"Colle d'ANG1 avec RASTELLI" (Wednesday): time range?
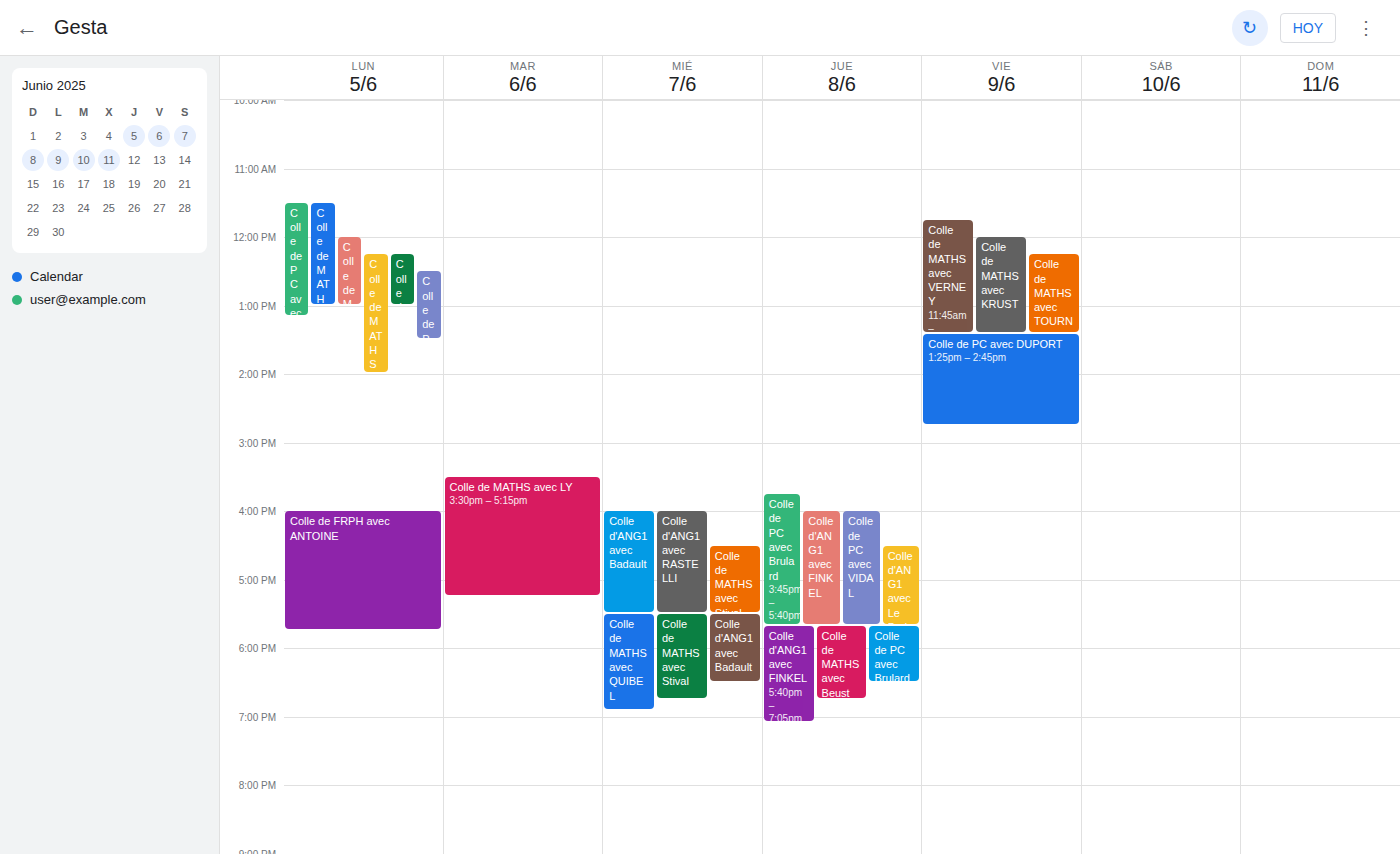
4:00 PM to 5:30 PM